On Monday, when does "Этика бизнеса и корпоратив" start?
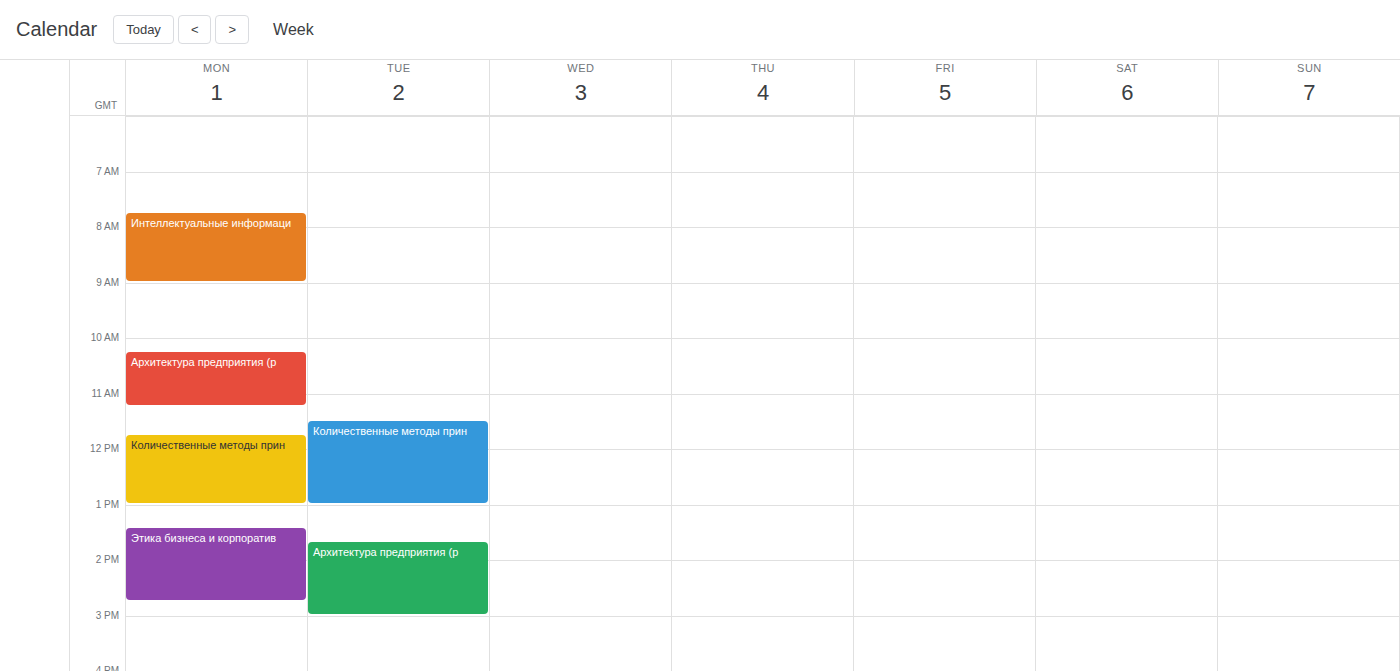
1:25 PM